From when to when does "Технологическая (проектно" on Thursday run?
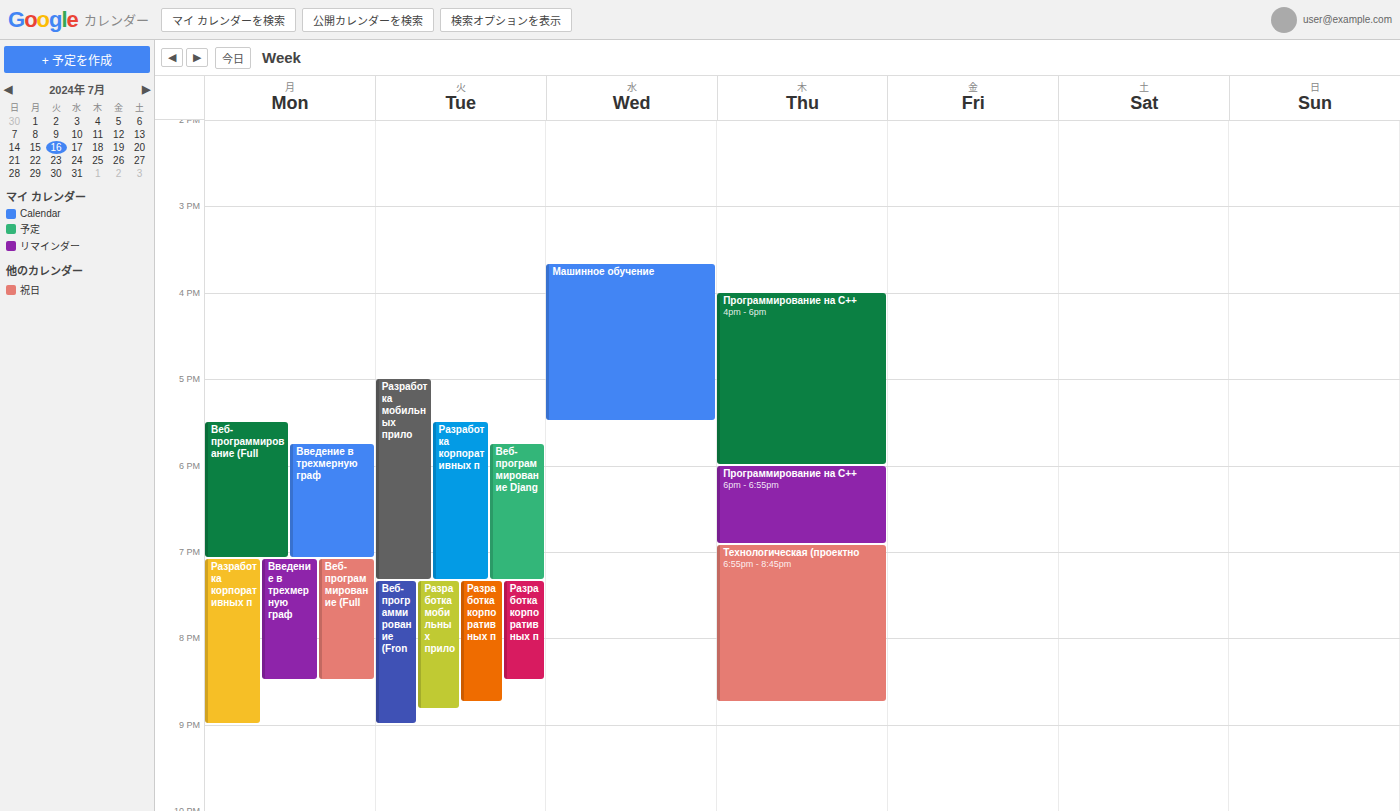
6:55 PM to 8:45 PM